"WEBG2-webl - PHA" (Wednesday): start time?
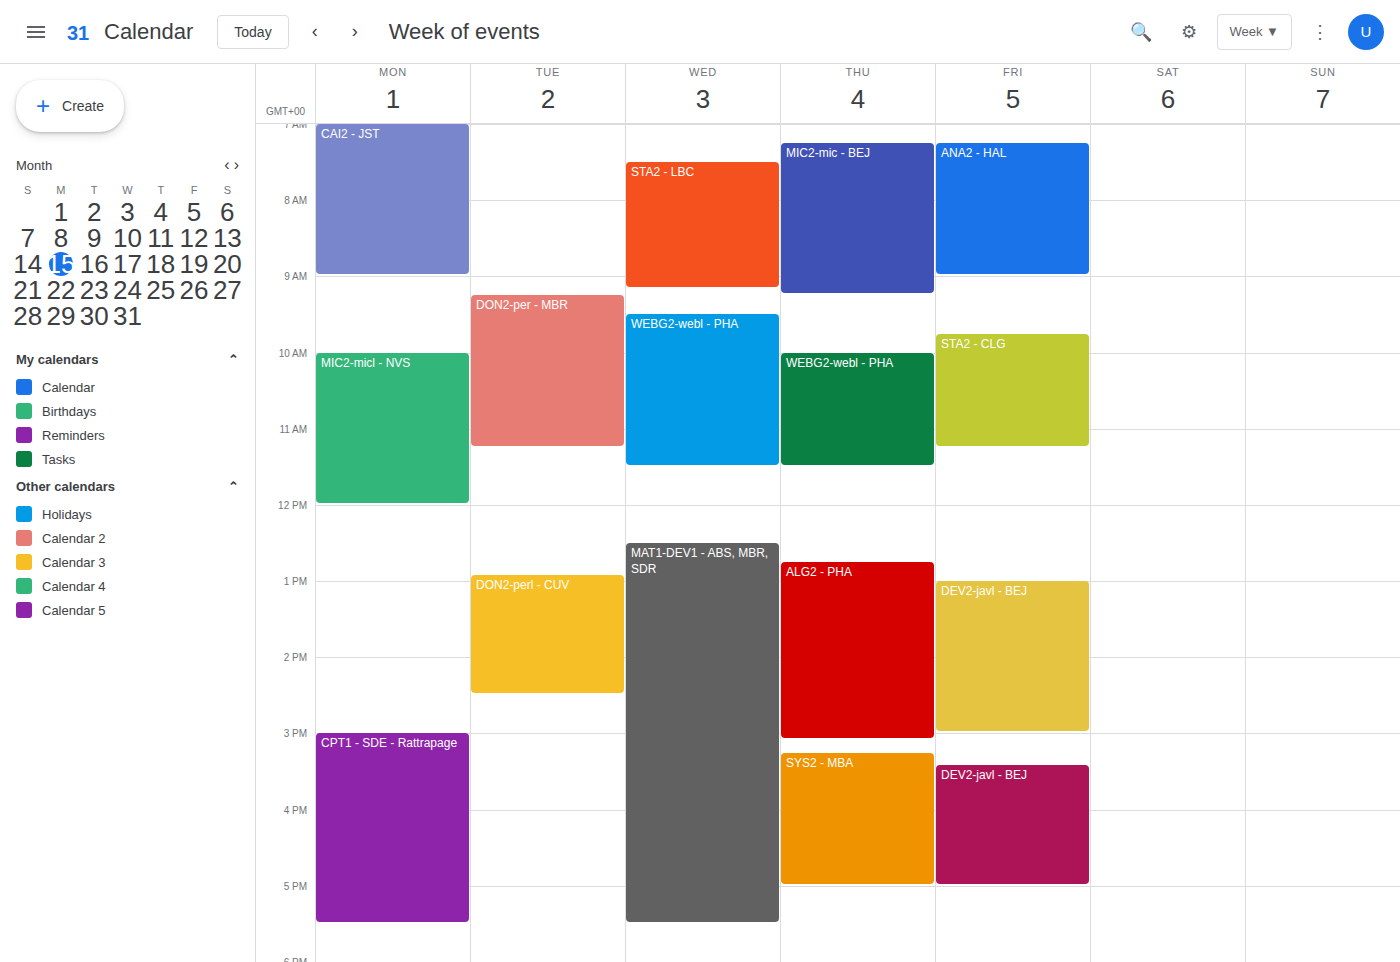
9:30 AM